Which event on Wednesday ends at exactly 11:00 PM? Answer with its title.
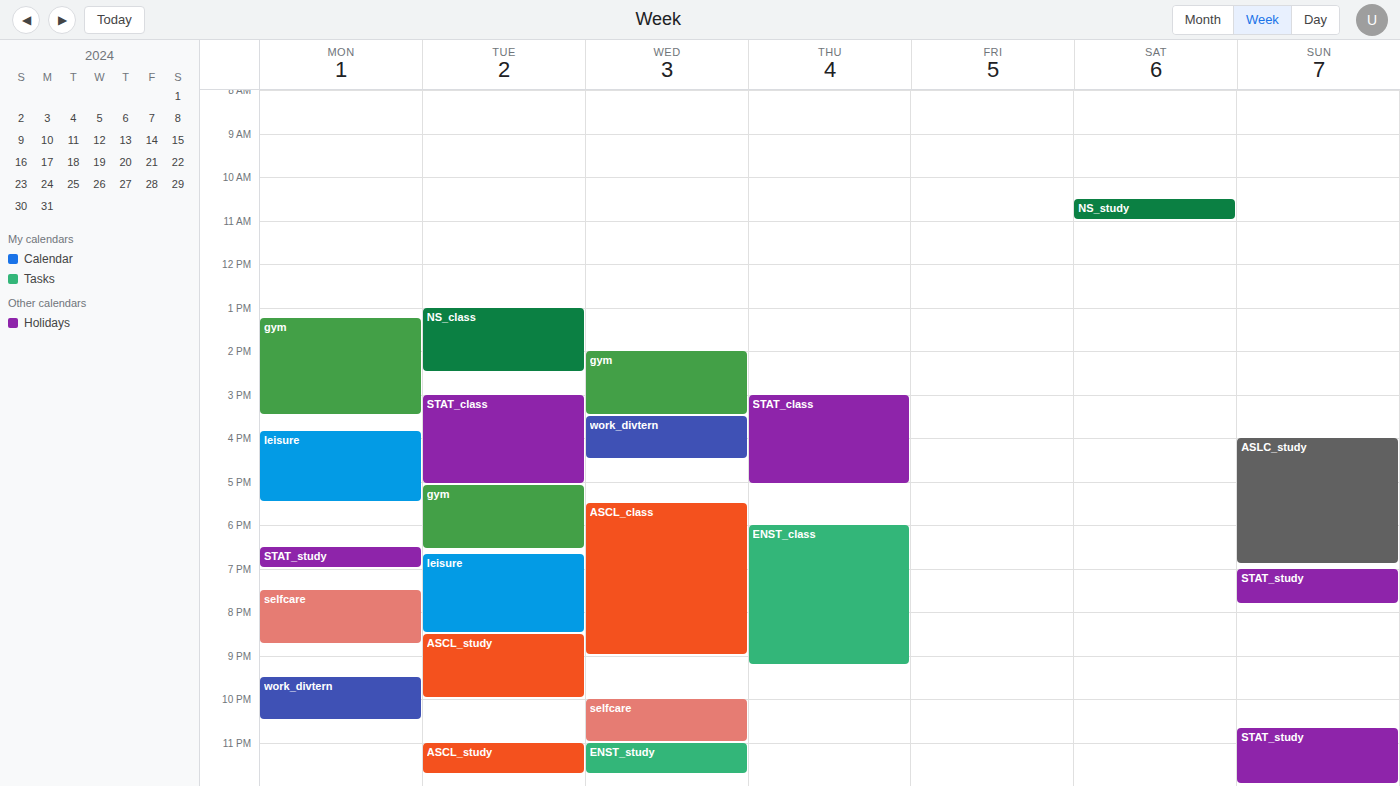
"selfcare"